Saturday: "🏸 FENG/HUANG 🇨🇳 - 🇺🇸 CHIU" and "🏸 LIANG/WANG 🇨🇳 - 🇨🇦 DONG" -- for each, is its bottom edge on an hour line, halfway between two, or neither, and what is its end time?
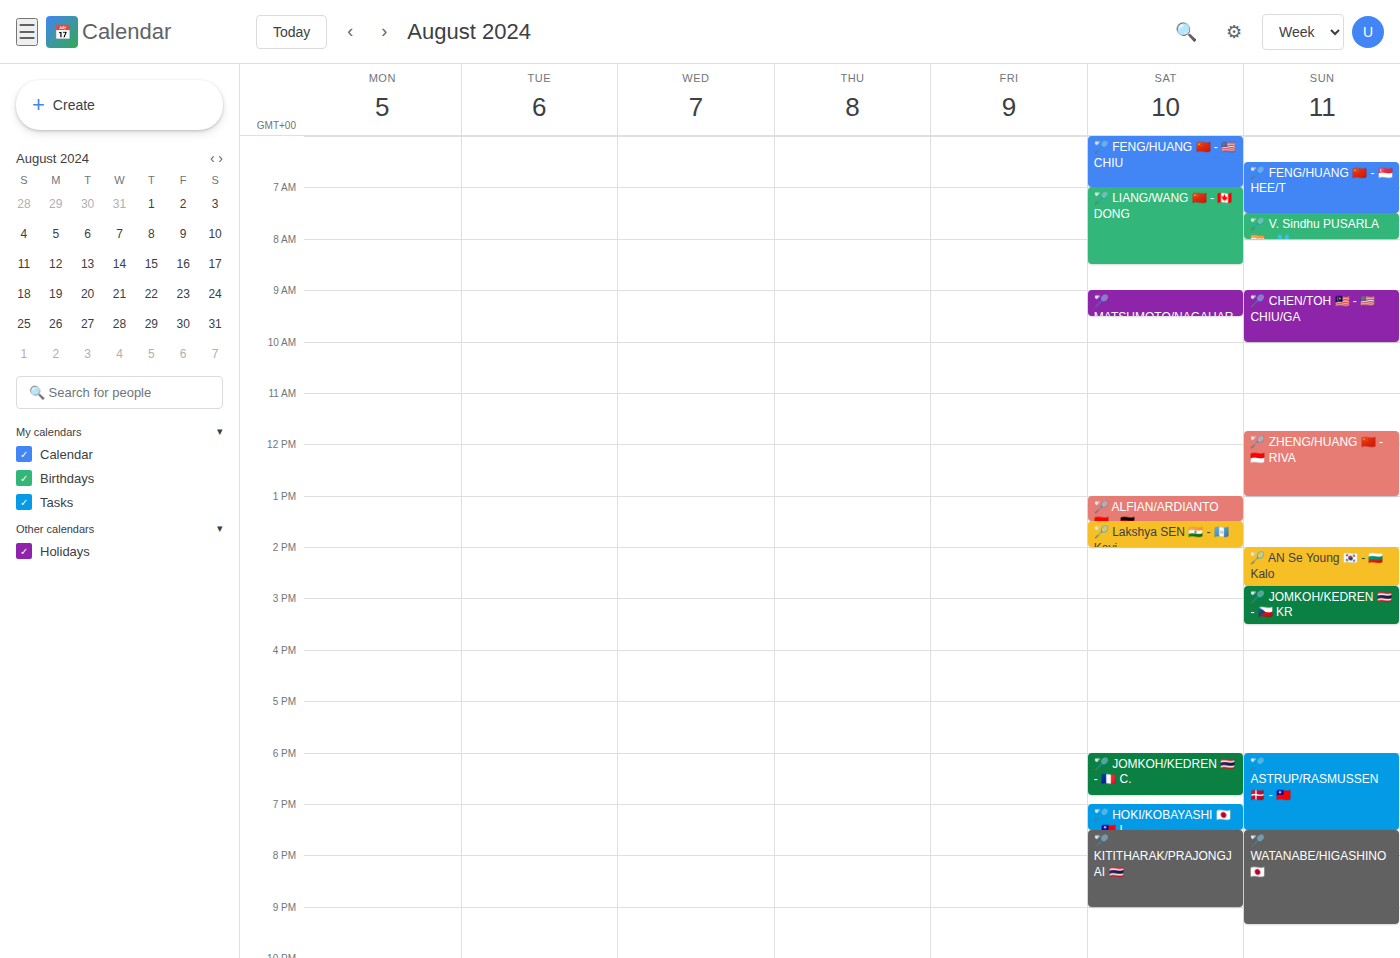
"🏸 FENG/HUANG 🇨🇳 - 🇺🇸 CHIU": 7:00 AM, exactly on the 7 AM line. "🏸 LIANG/WANG 🇨🇳 - 🇨🇦 DONG": 8:30 AM, halfway between the 8 AM and 9 AM lines.